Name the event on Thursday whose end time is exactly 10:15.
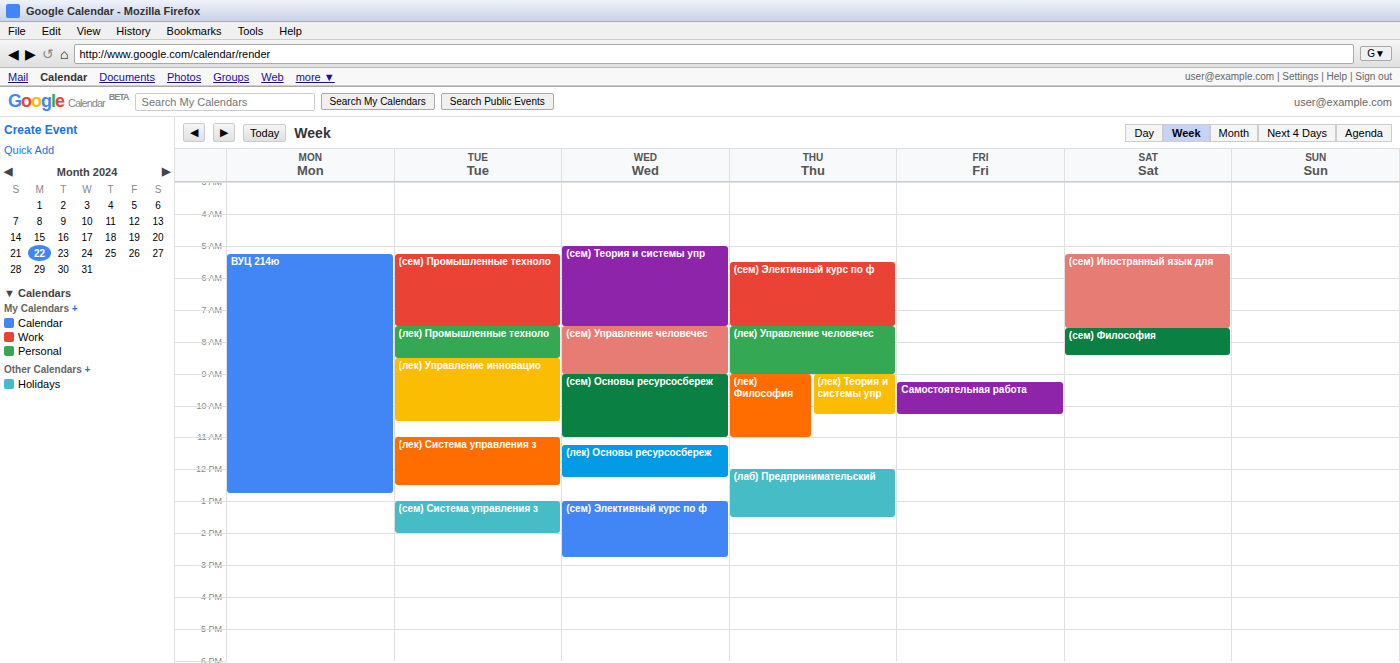
"(лек) Теория и системы упр"